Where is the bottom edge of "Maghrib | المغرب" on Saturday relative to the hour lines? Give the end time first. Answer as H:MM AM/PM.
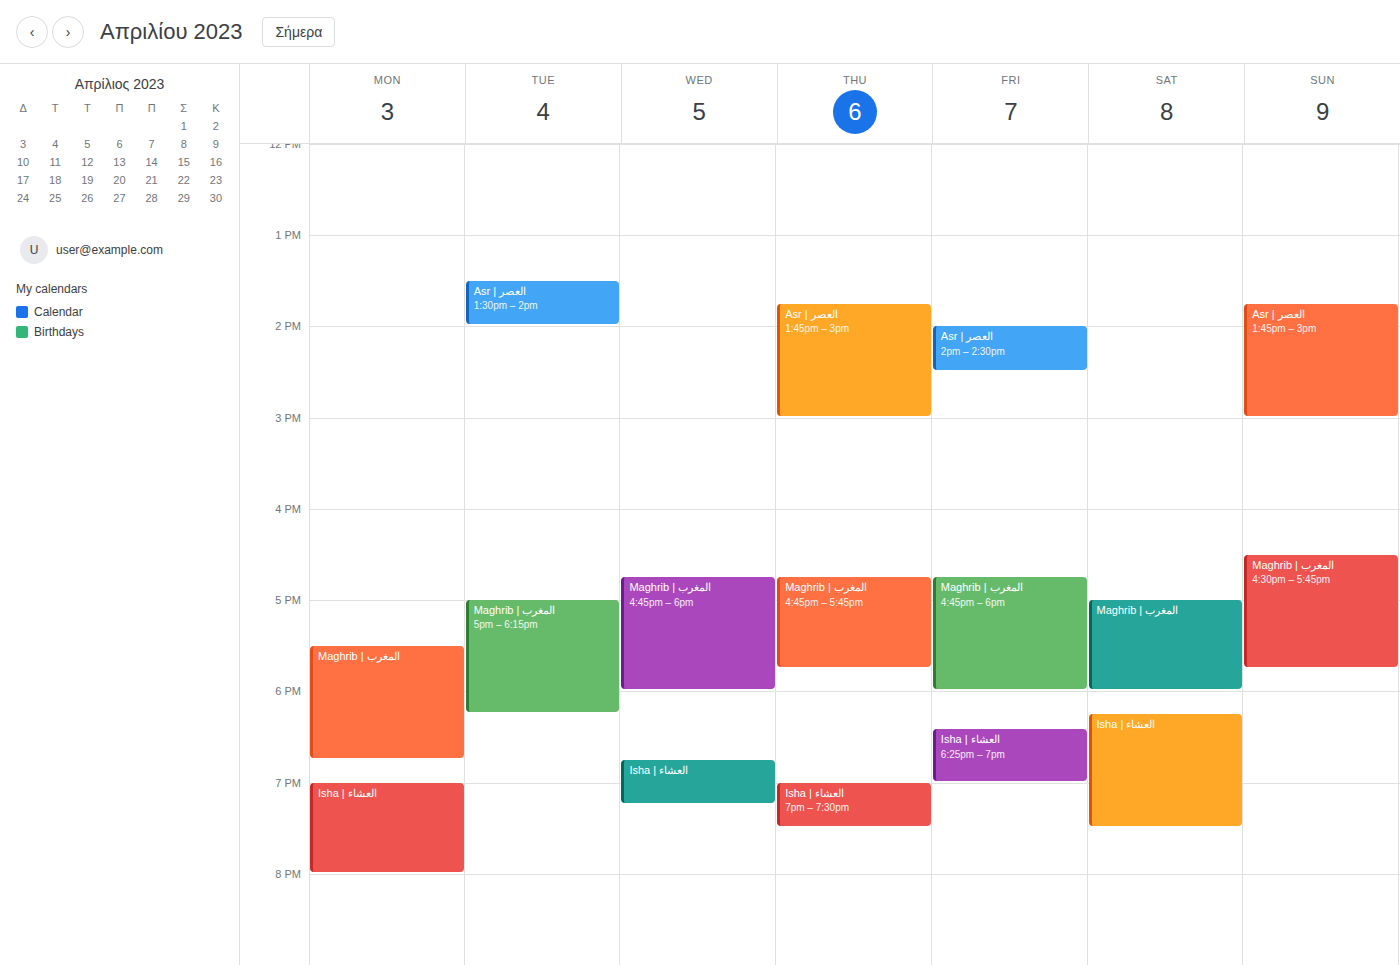
6:00 PM -- exactly on the 6 PM line.